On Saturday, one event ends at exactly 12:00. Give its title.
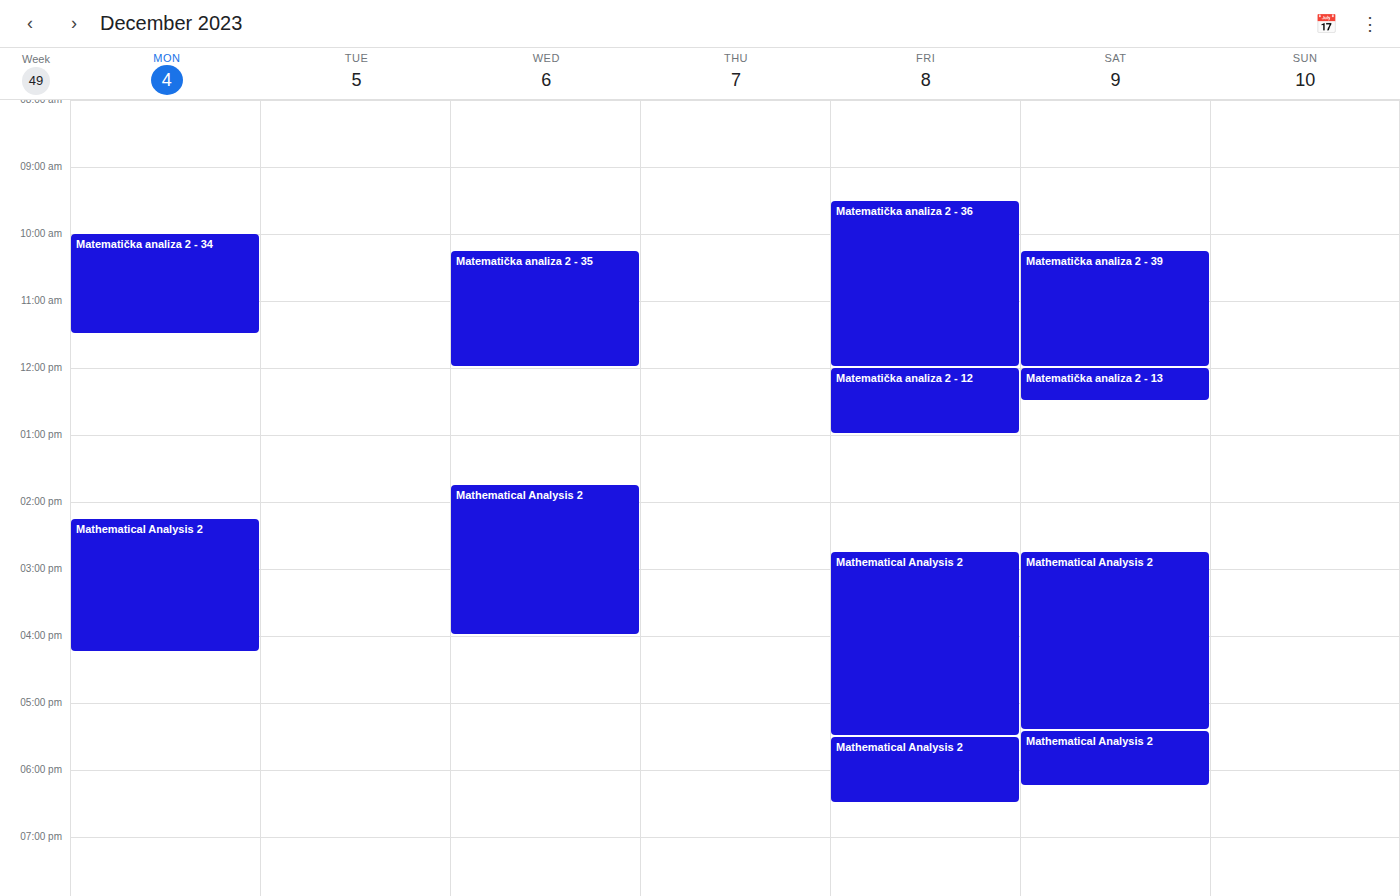
"Matematička analiza 2 - 39"